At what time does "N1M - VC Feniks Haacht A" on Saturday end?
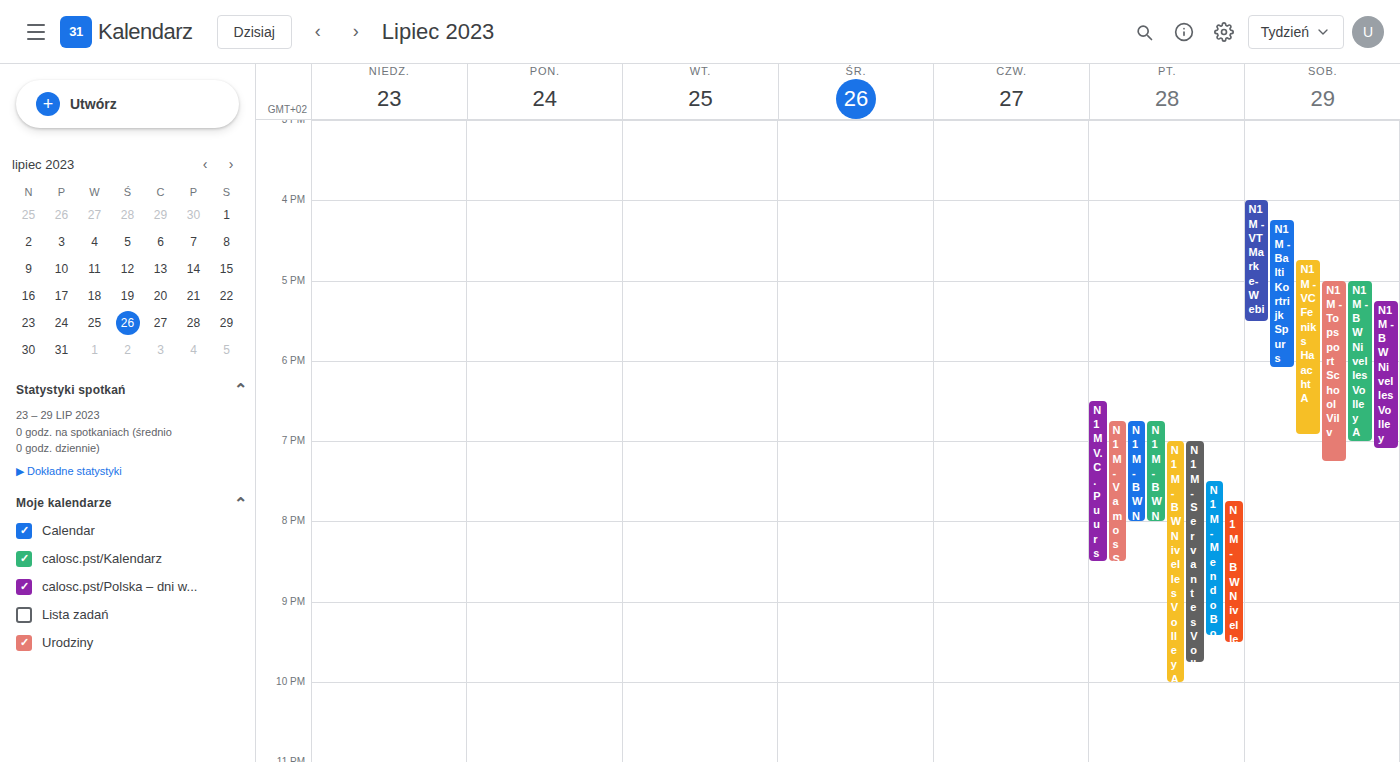
6:55 PM